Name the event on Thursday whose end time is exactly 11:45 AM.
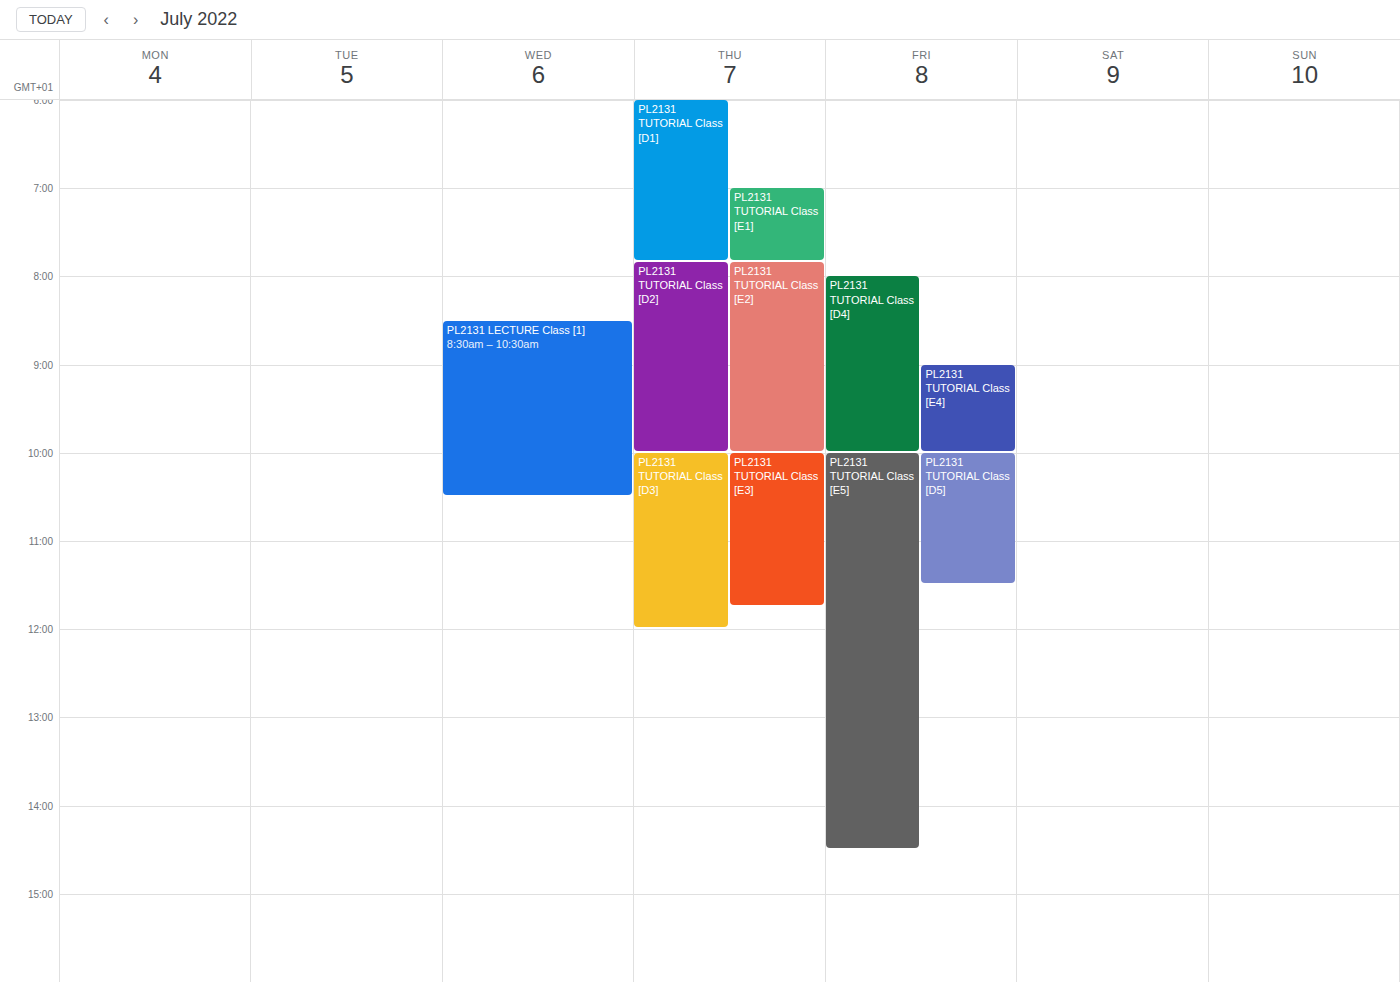
"PL2131 TUTORIAL Class [E3]"